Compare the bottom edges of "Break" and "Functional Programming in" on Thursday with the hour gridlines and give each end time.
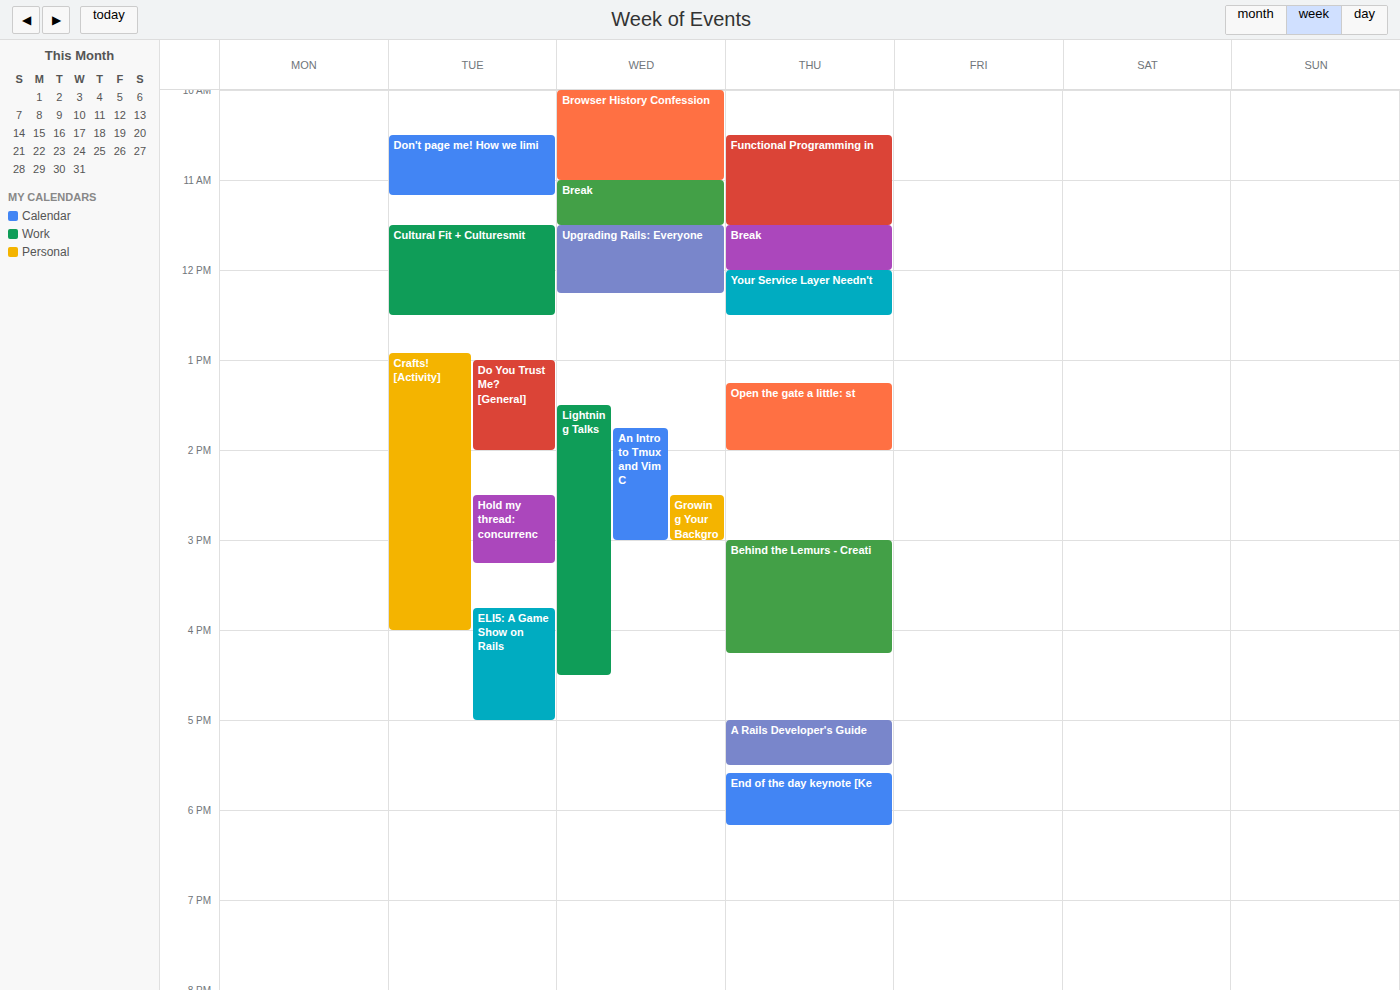
"Break": 12:00 PM, exactly on the 12 PM line. "Functional Programming in": 11:30 AM, halfway between the 11 AM and 12 PM lines.